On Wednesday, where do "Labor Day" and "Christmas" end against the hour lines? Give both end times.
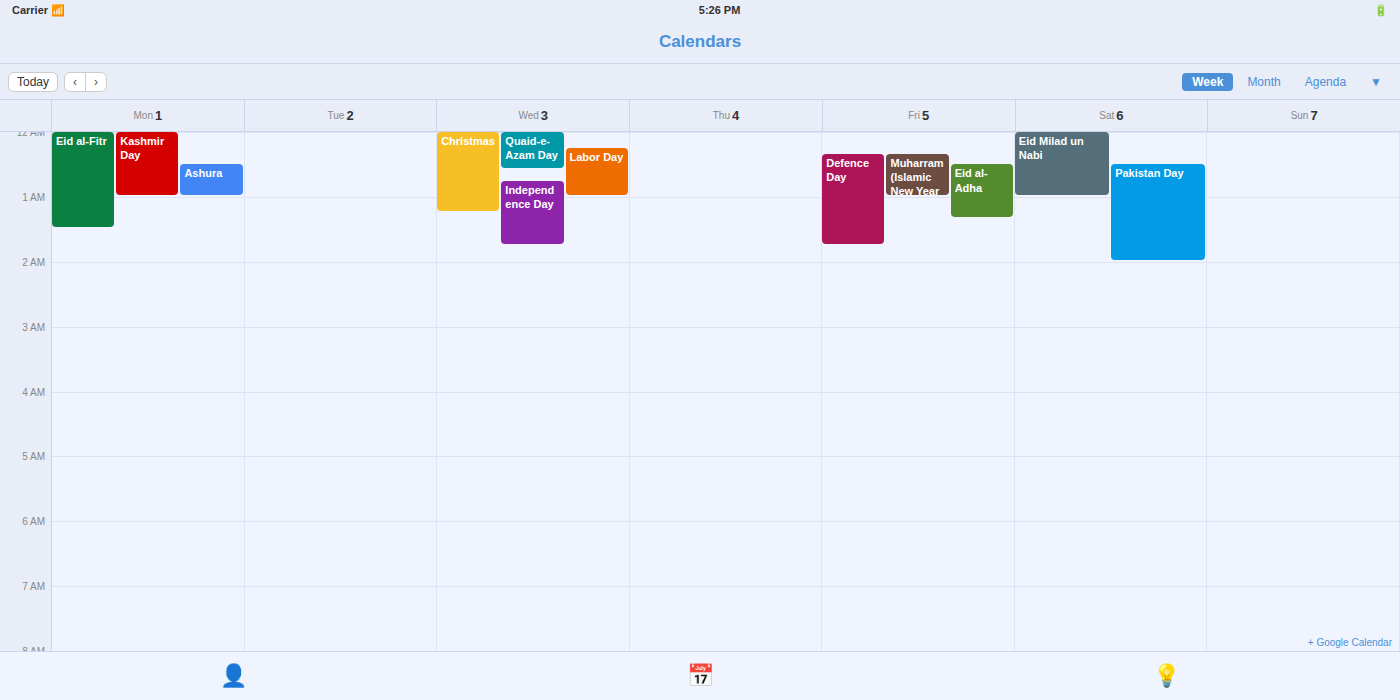
"Labor Day": 1:00 AM, exactly on the 1 AM line. "Christmas": 1:15 AM, neither: a quarter of the way from the 1 AM line to the 2 AM line.